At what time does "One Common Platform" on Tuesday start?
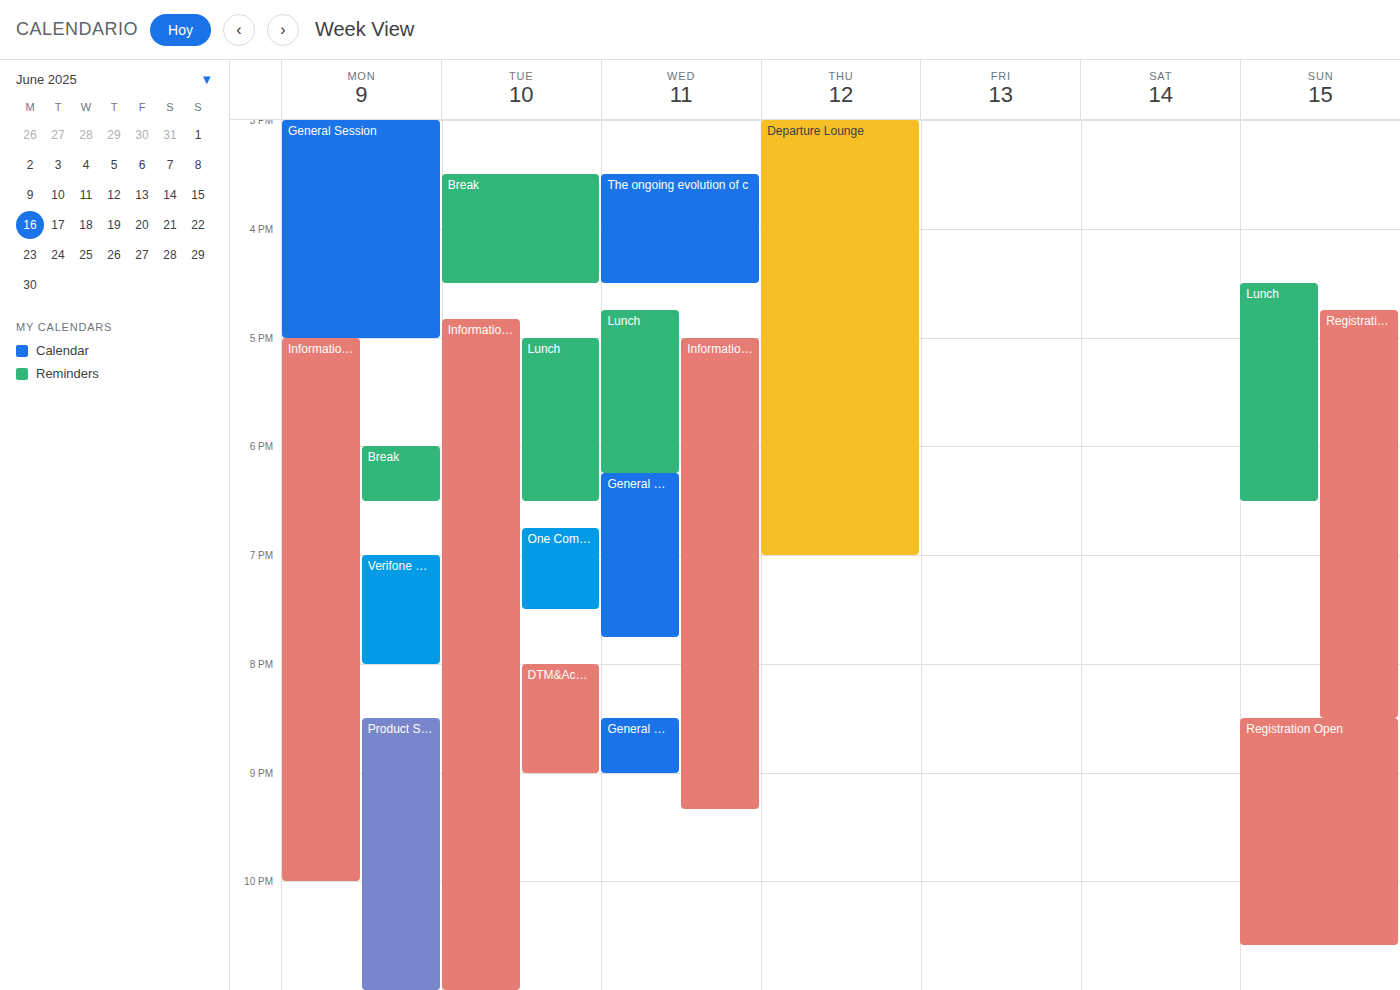
18:45